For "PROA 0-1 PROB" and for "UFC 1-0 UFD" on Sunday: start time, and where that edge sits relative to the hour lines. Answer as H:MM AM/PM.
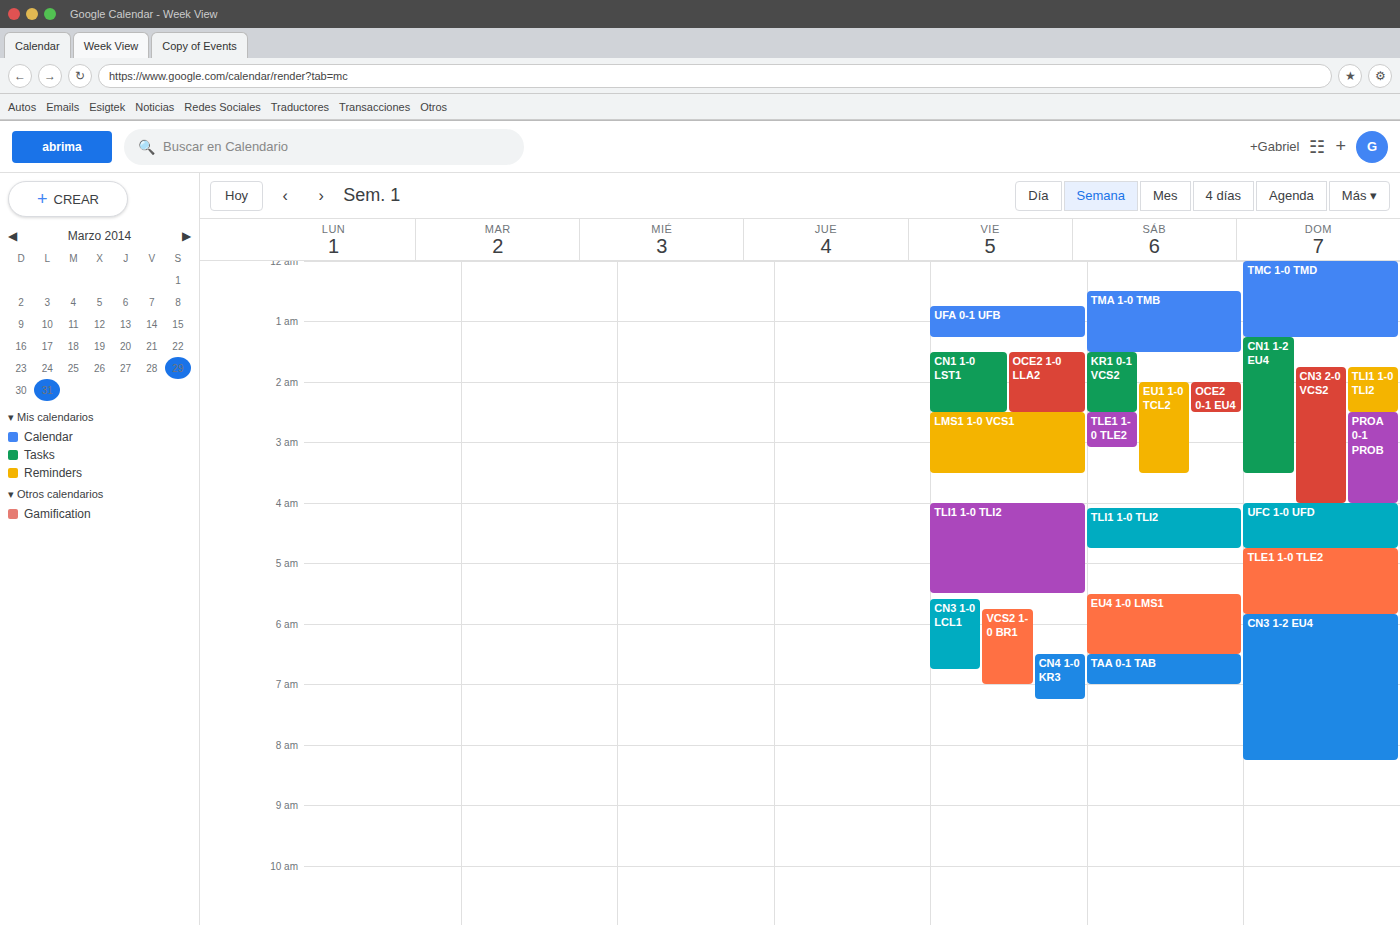
"PROA 0-1 PROB": 2:30 AM, halfway between the 2 AM and 3 AM lines. "UFC 1-0 UFD": 4:00 AM, exactly on the 4 AM line.